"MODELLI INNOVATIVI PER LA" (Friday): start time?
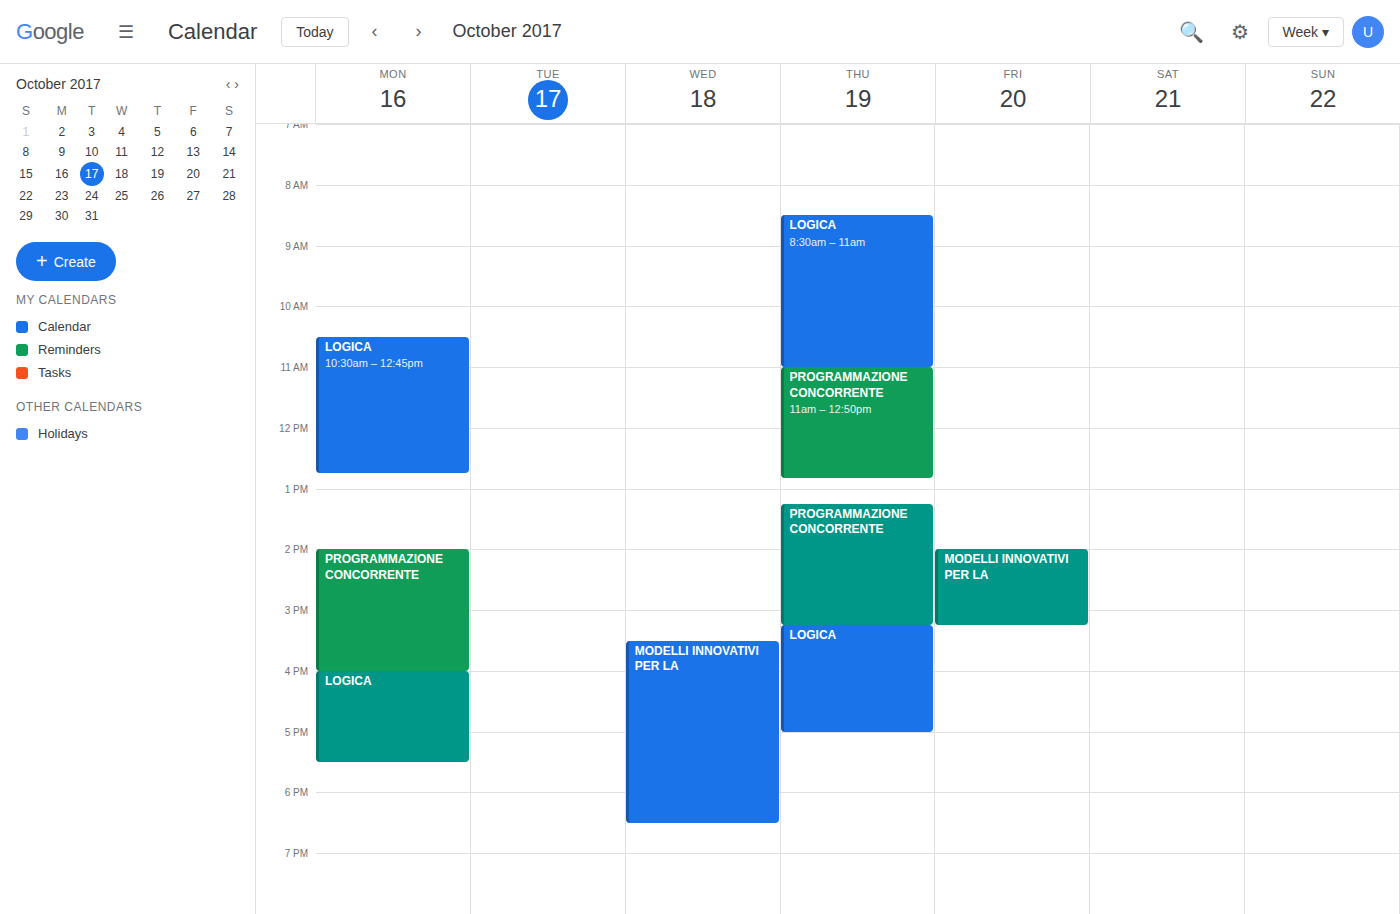
2:00 PM